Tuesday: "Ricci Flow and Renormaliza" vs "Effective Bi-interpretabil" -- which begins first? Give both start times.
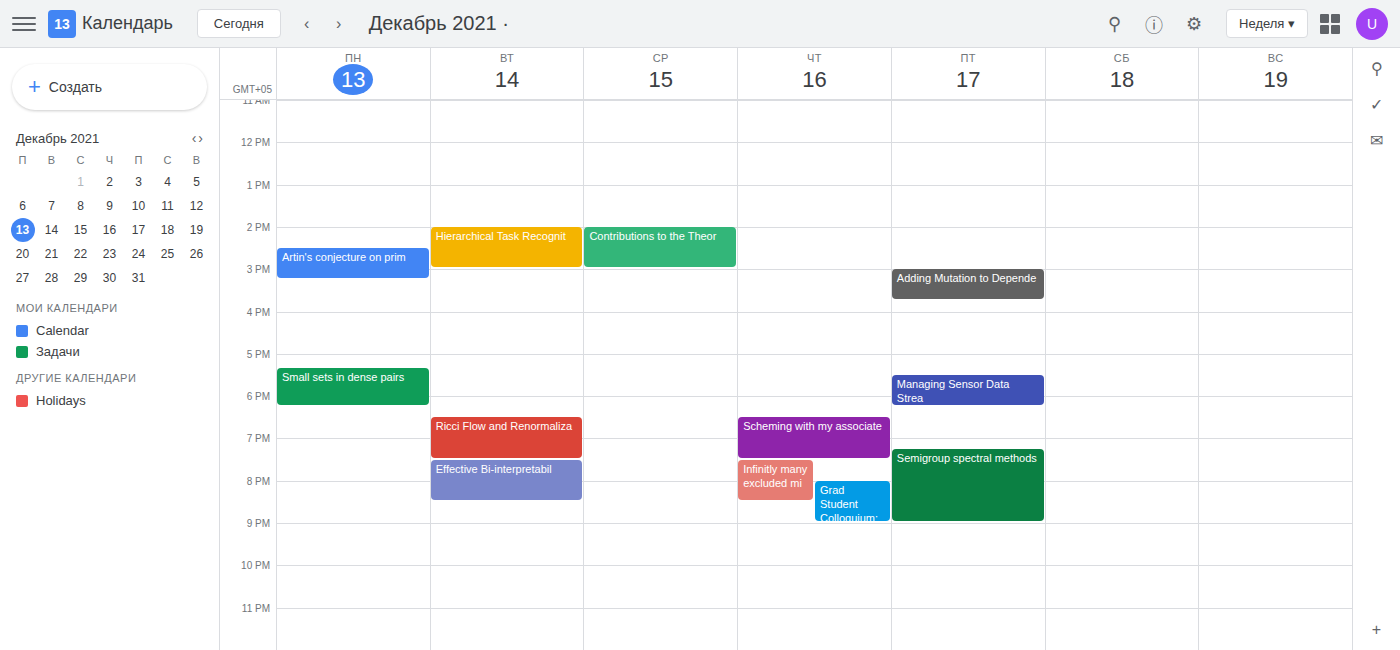
"Ricci Flow and Renormaliza" 6:30 PM; "Effective Bi-interpretabil" 7:30 PM.